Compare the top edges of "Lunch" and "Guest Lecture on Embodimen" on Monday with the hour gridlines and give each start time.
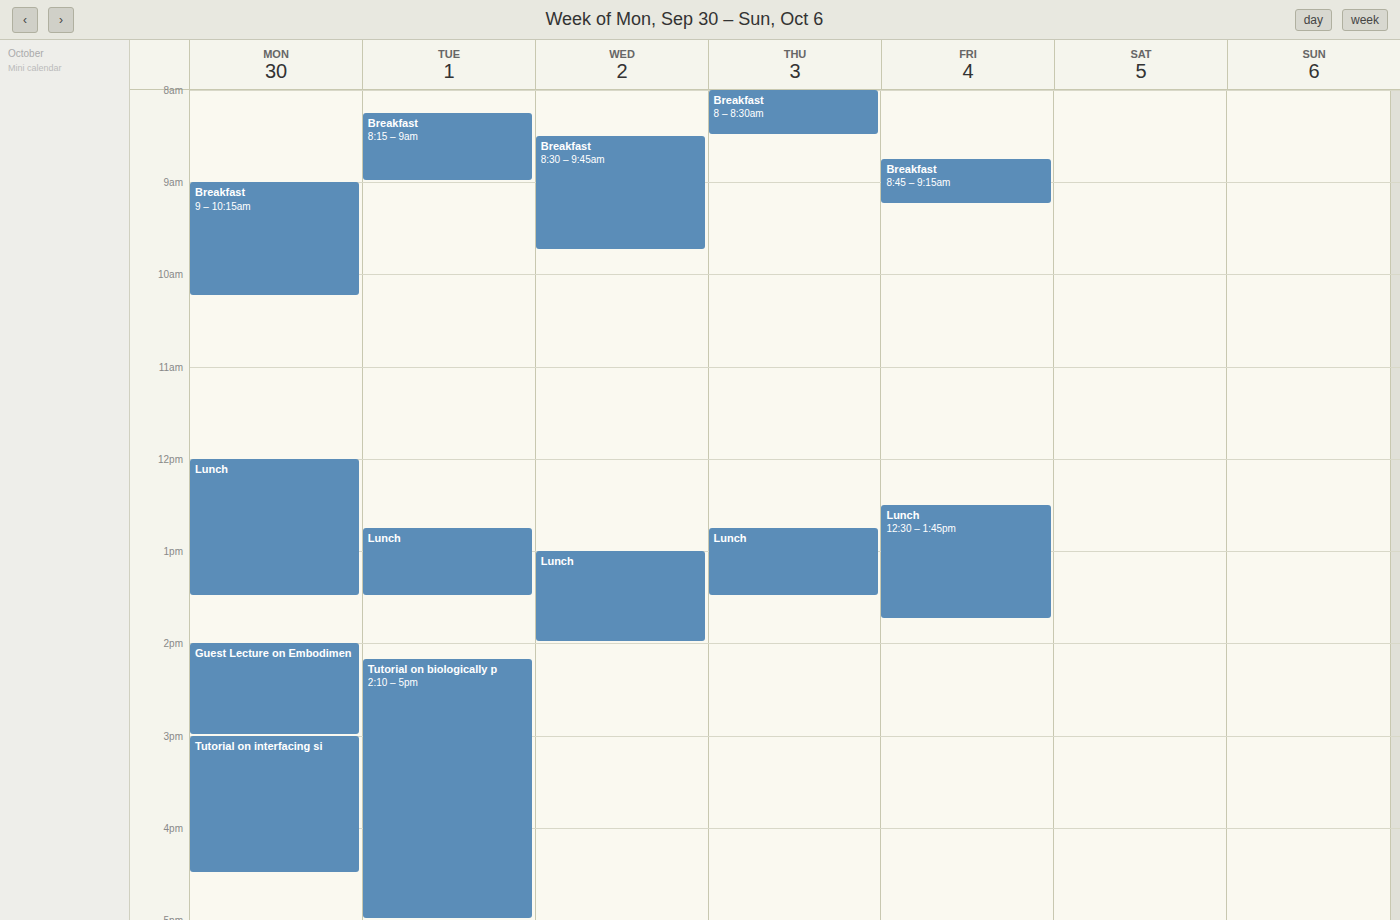
"Lunch": 12:00 PM, exactly on the 12 PM line. "Guest Lecture on Embodimen": 2:00 PM, exactly on the 2 PM line.